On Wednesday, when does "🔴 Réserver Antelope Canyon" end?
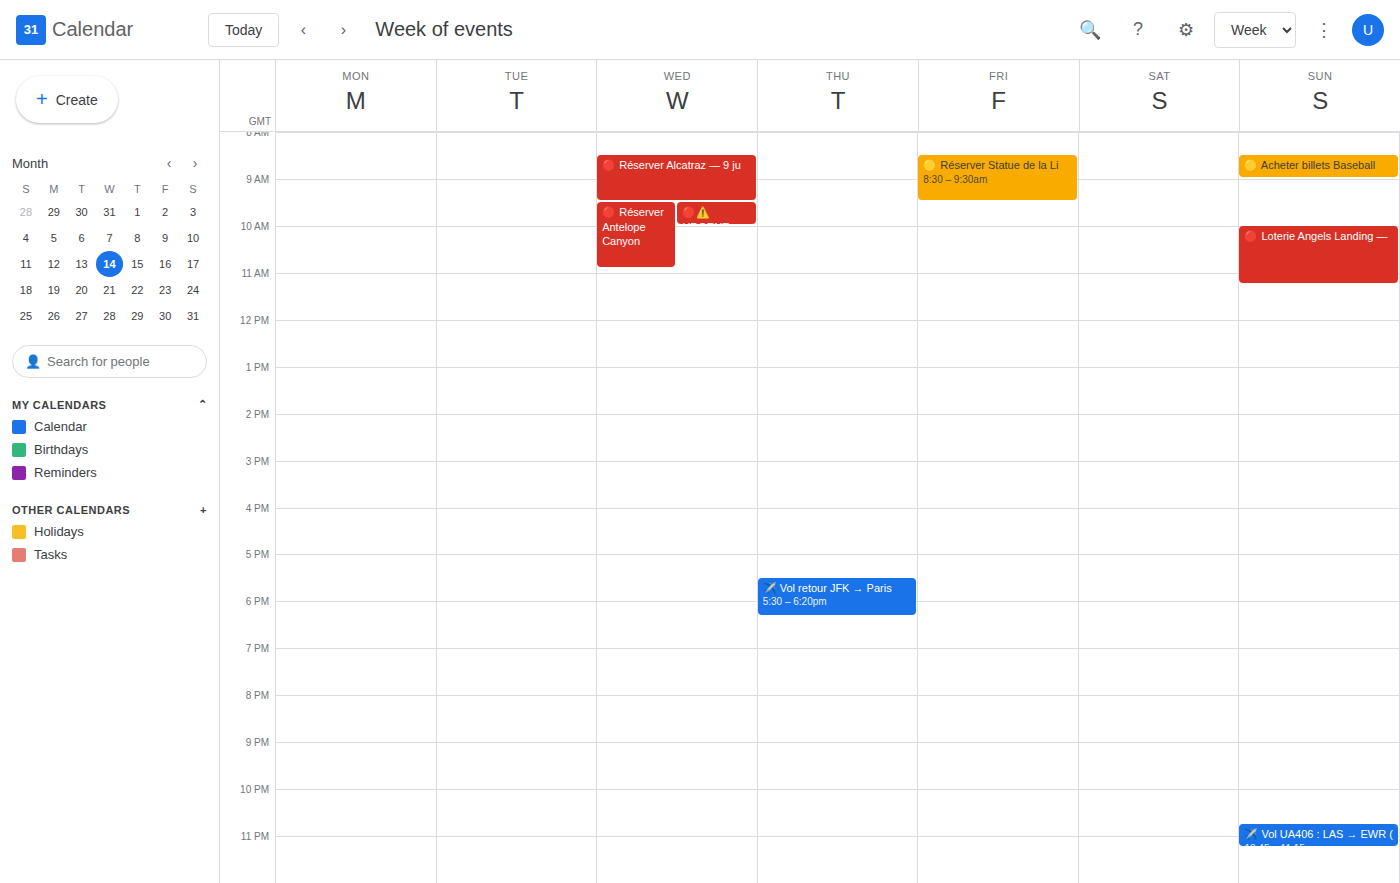
10:55 AM